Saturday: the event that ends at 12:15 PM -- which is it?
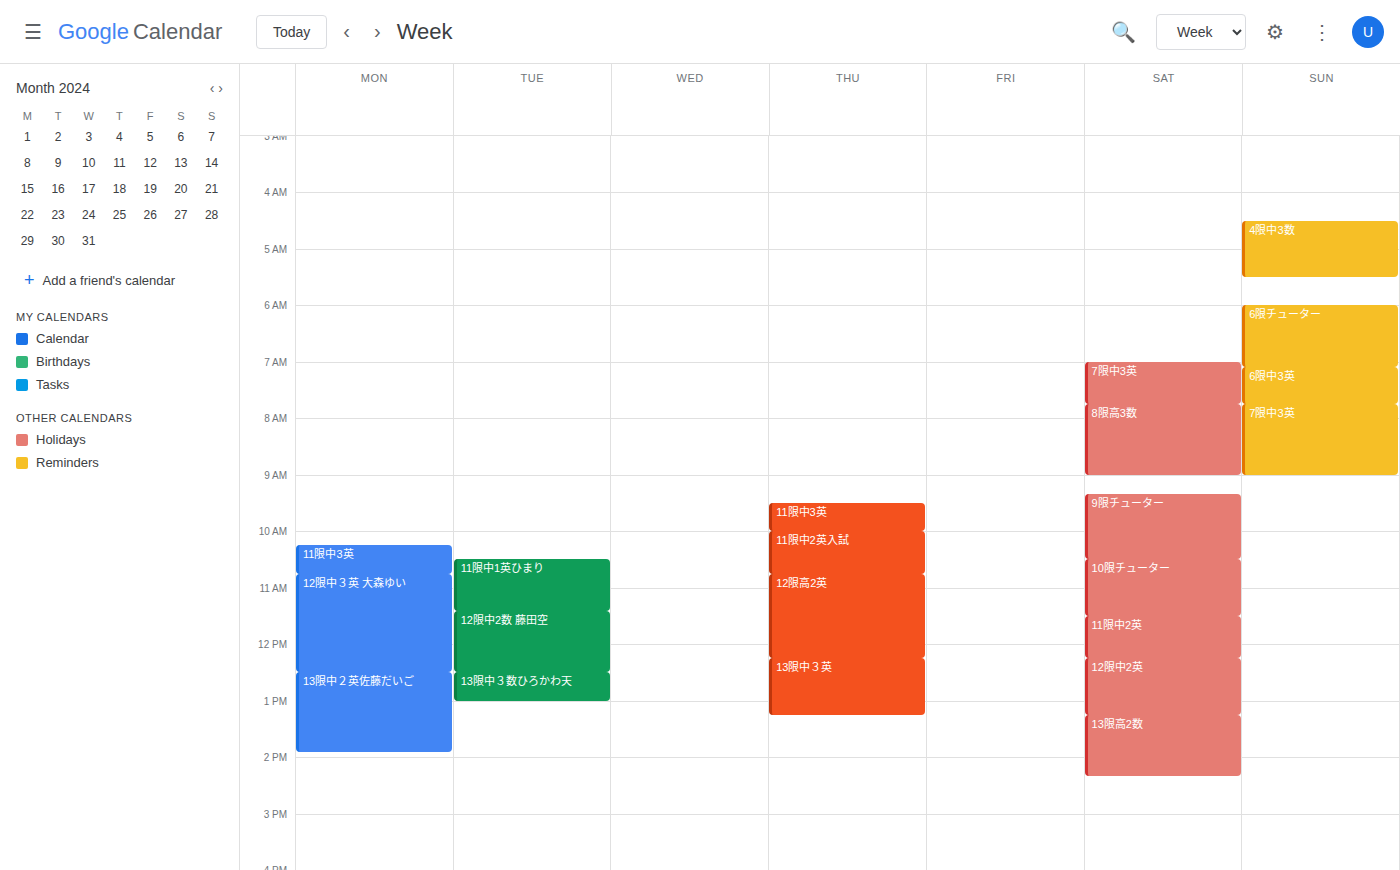
"11限中2英"